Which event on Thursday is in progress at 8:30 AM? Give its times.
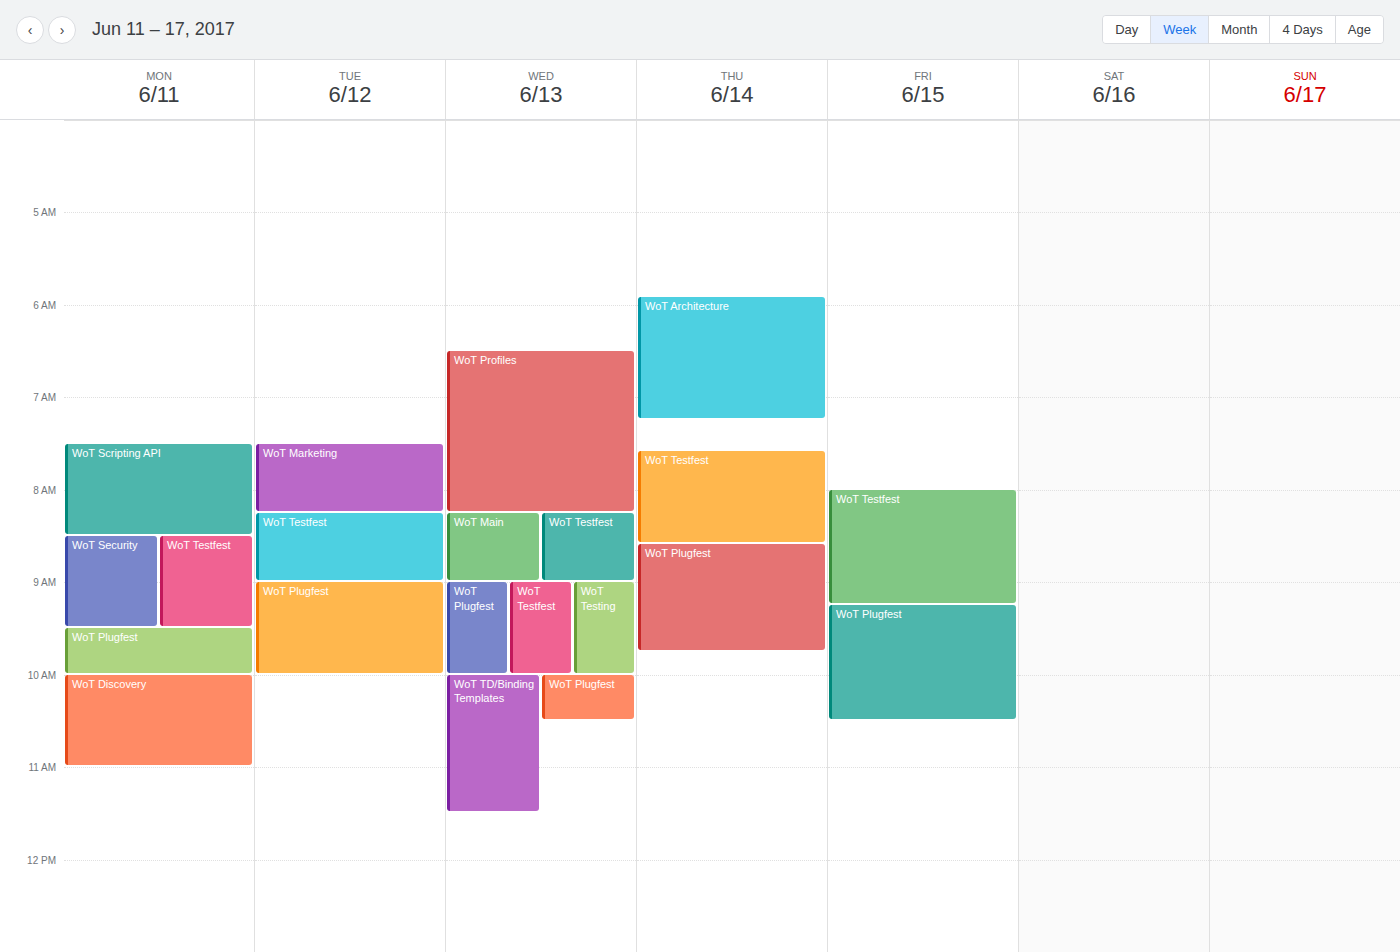
"WoT Testfest", 7:35 AM to 8:35 AM